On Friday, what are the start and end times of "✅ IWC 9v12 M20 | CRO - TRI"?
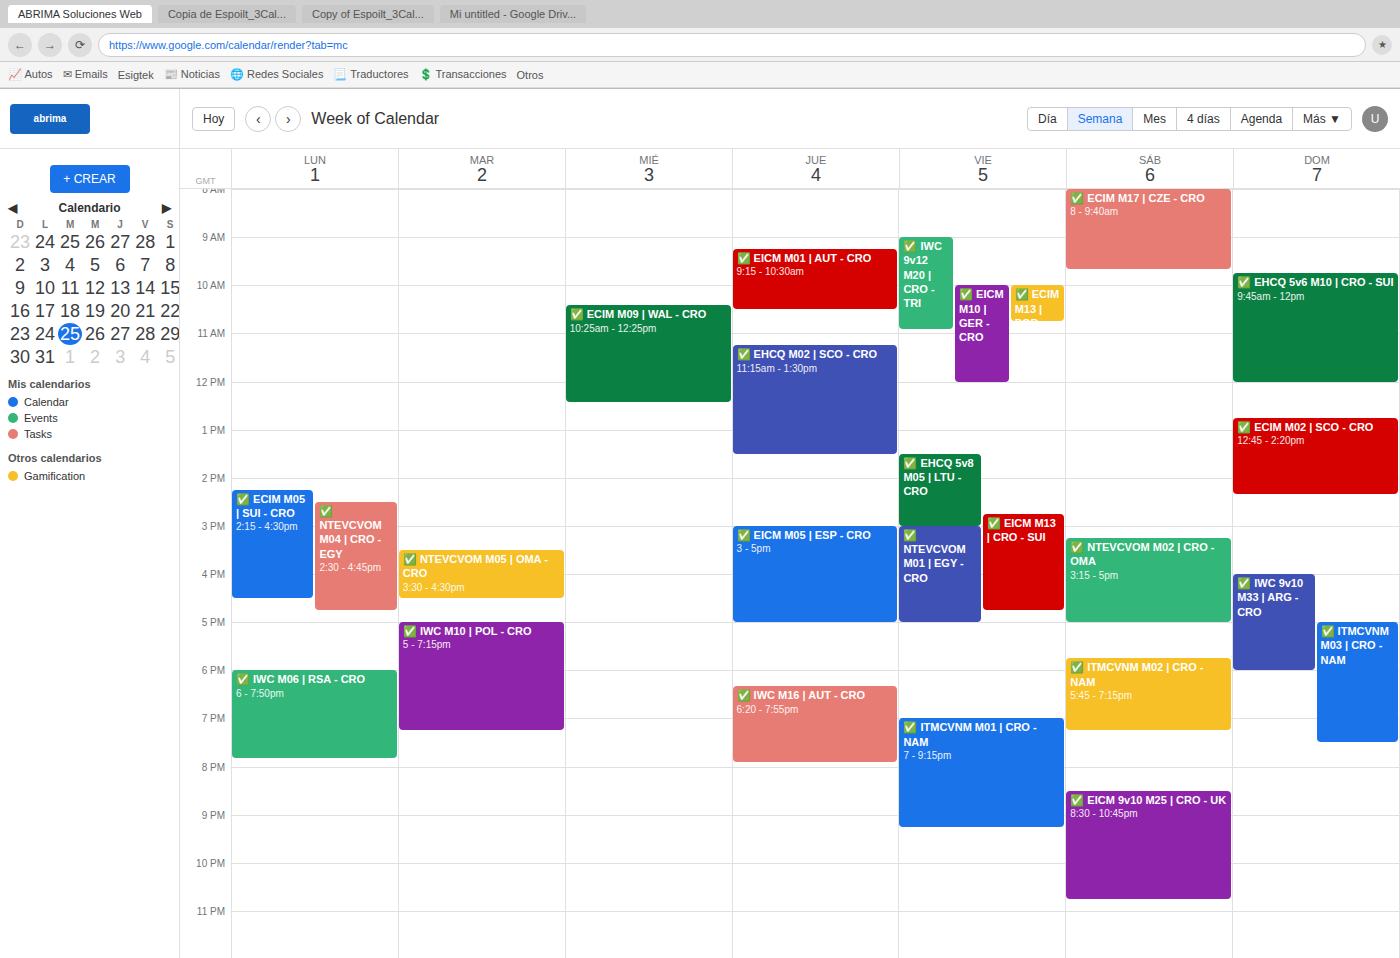
9:00 AM to 10:55 AM